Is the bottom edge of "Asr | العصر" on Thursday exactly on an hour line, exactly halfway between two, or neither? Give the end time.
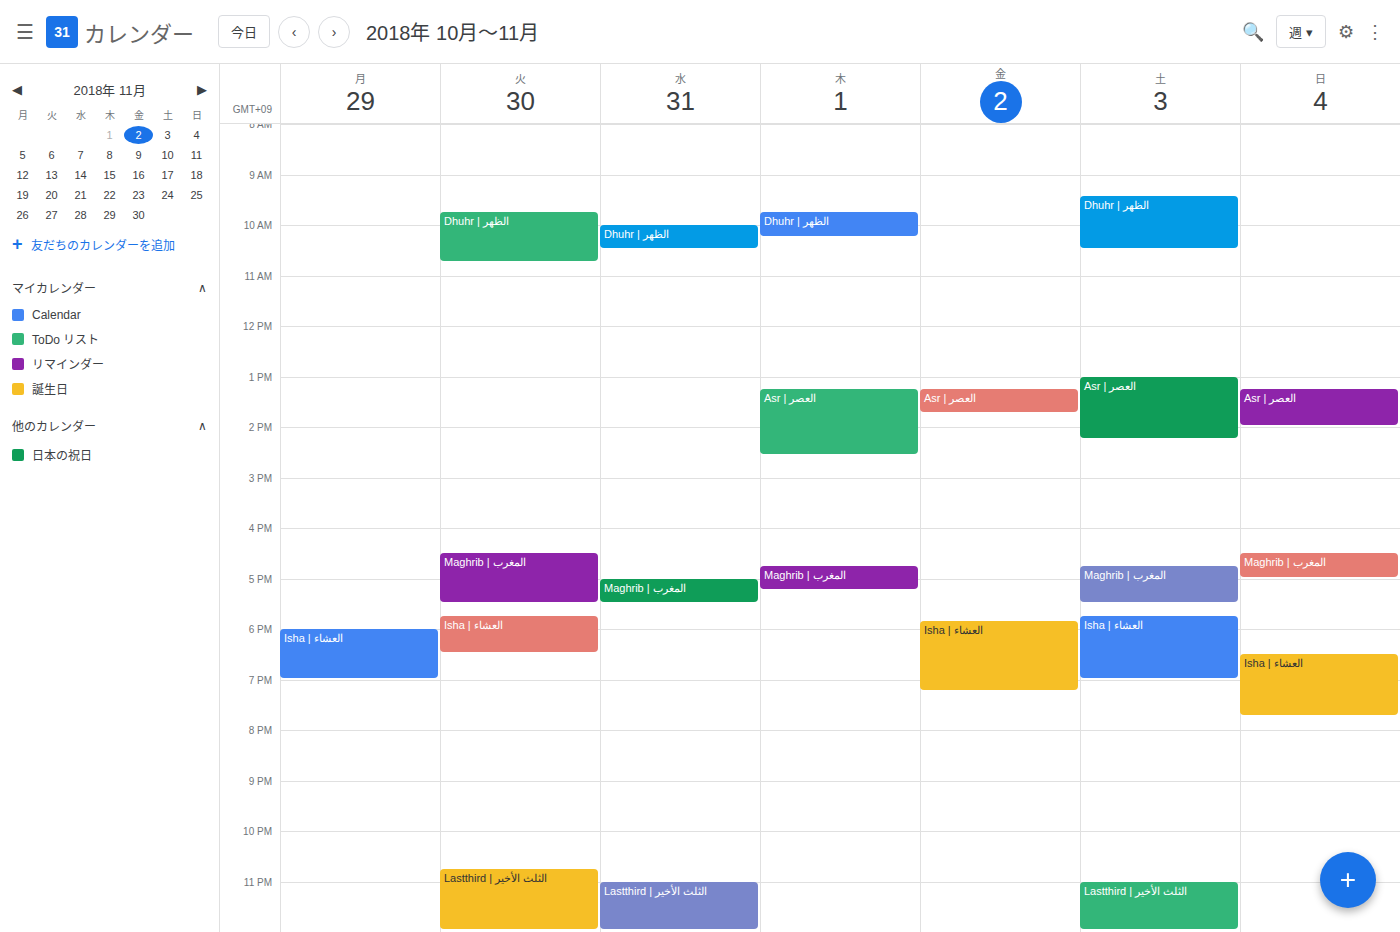
2:35 PM -- neither: 35 minutes below the 2 PM line and 25 minutes above the 3 PM line.